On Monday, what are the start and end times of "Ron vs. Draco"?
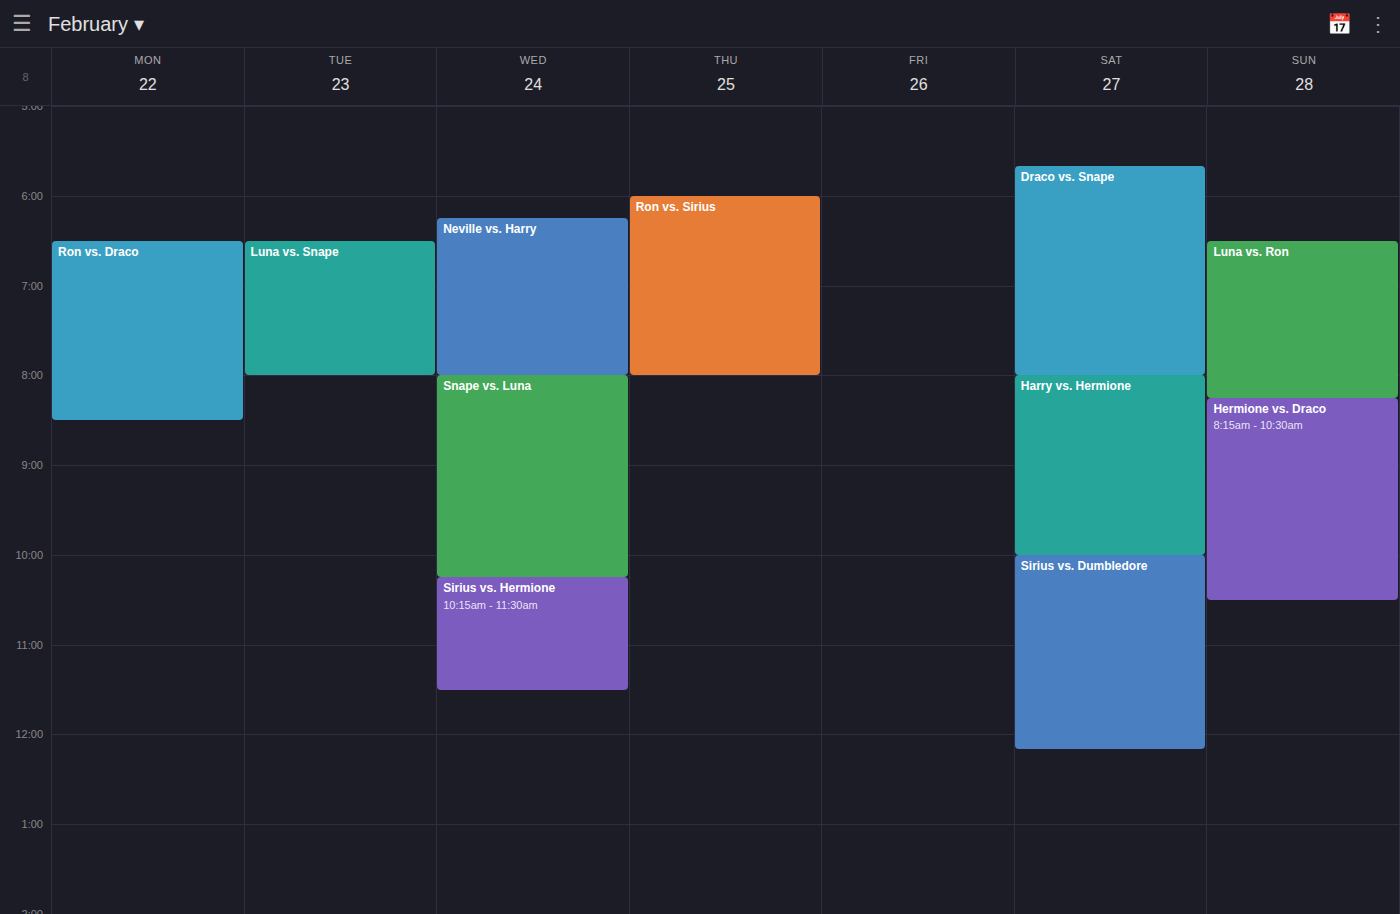
6:30 AM to 8:30 AM